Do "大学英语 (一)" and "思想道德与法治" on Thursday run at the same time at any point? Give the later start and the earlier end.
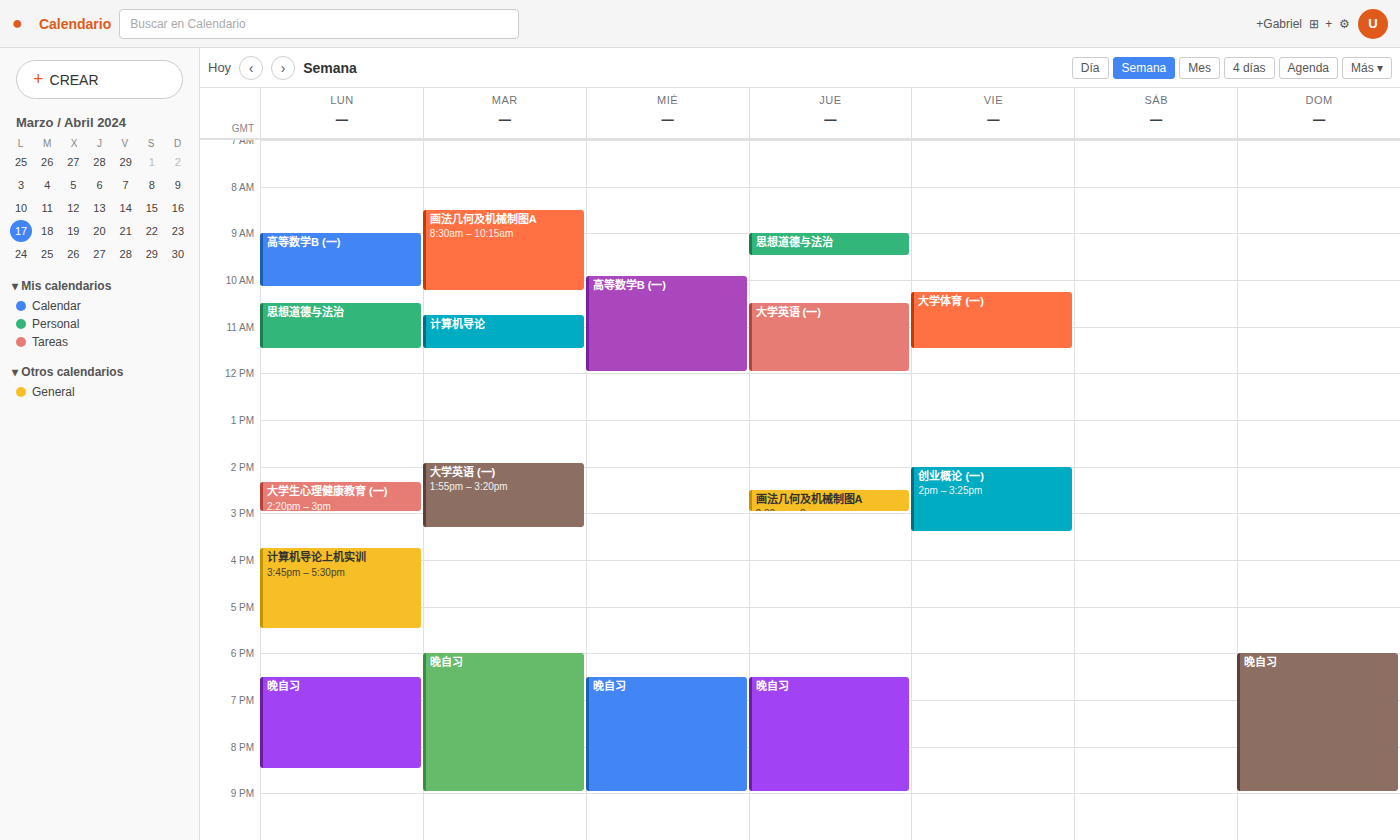
"思想道德与法治" ends at 9:30 AM and "大学英语 (一)" starts at 10:30 AM -- no overlap.